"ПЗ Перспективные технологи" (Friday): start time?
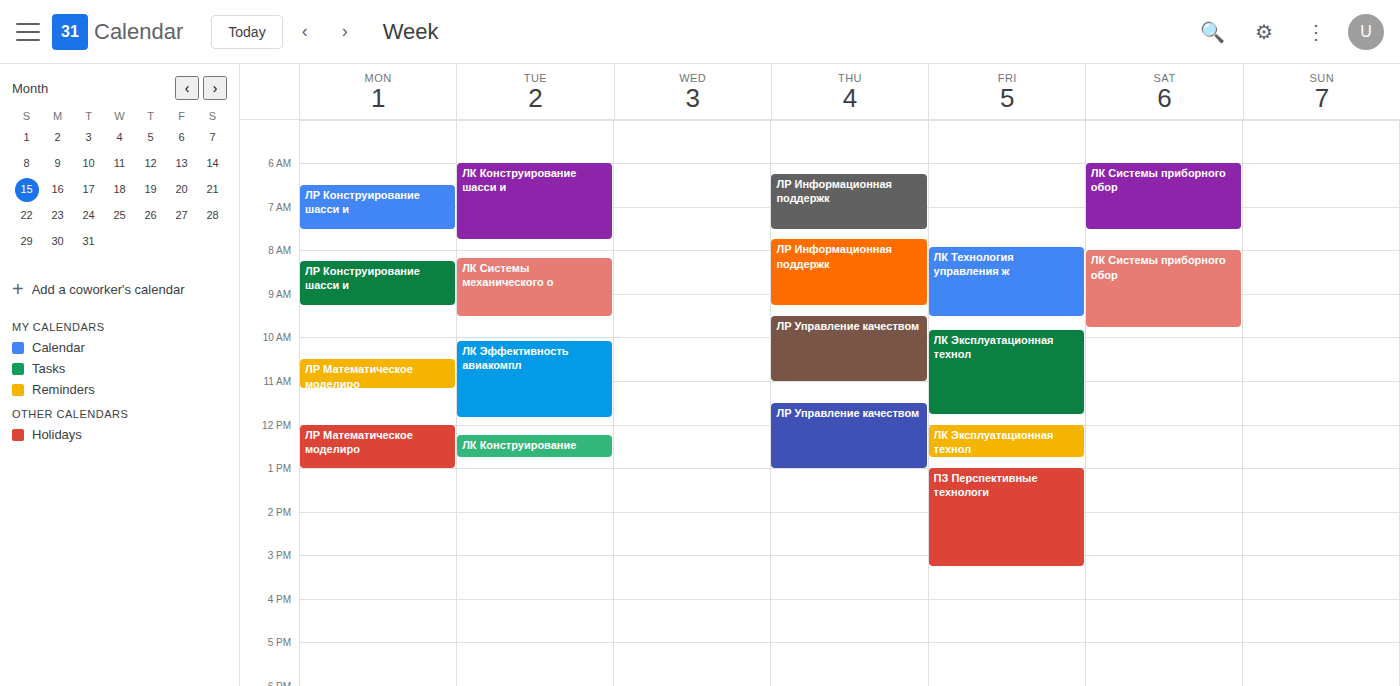
1:00 PM